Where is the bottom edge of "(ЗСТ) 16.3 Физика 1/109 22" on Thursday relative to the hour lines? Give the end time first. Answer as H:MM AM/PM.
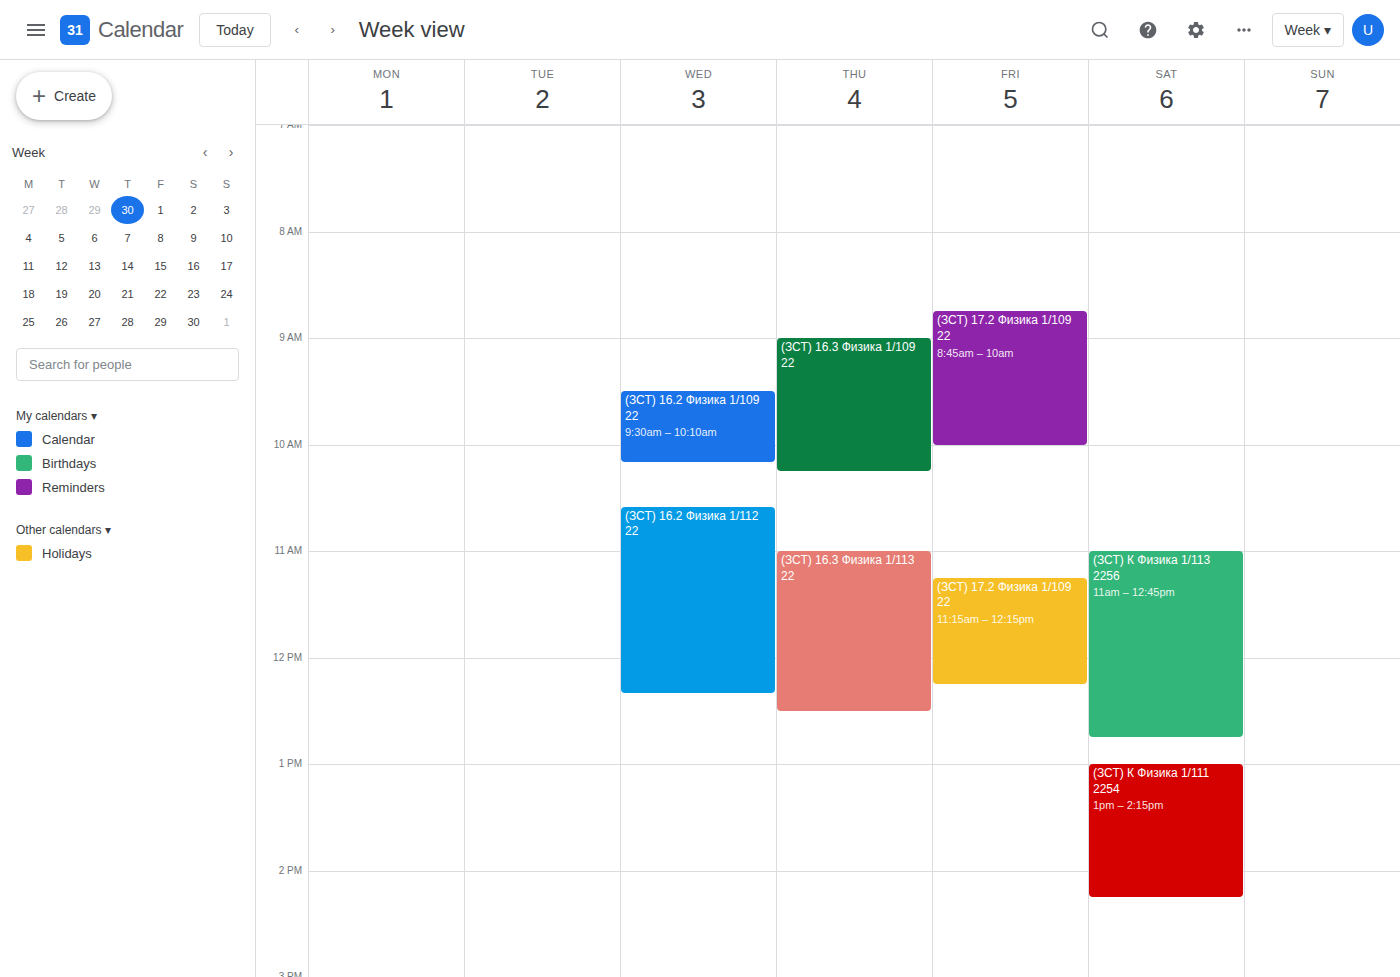
10:15 AM -- neither: a quarter of the way from the 10 AM line to the 11 AM line.